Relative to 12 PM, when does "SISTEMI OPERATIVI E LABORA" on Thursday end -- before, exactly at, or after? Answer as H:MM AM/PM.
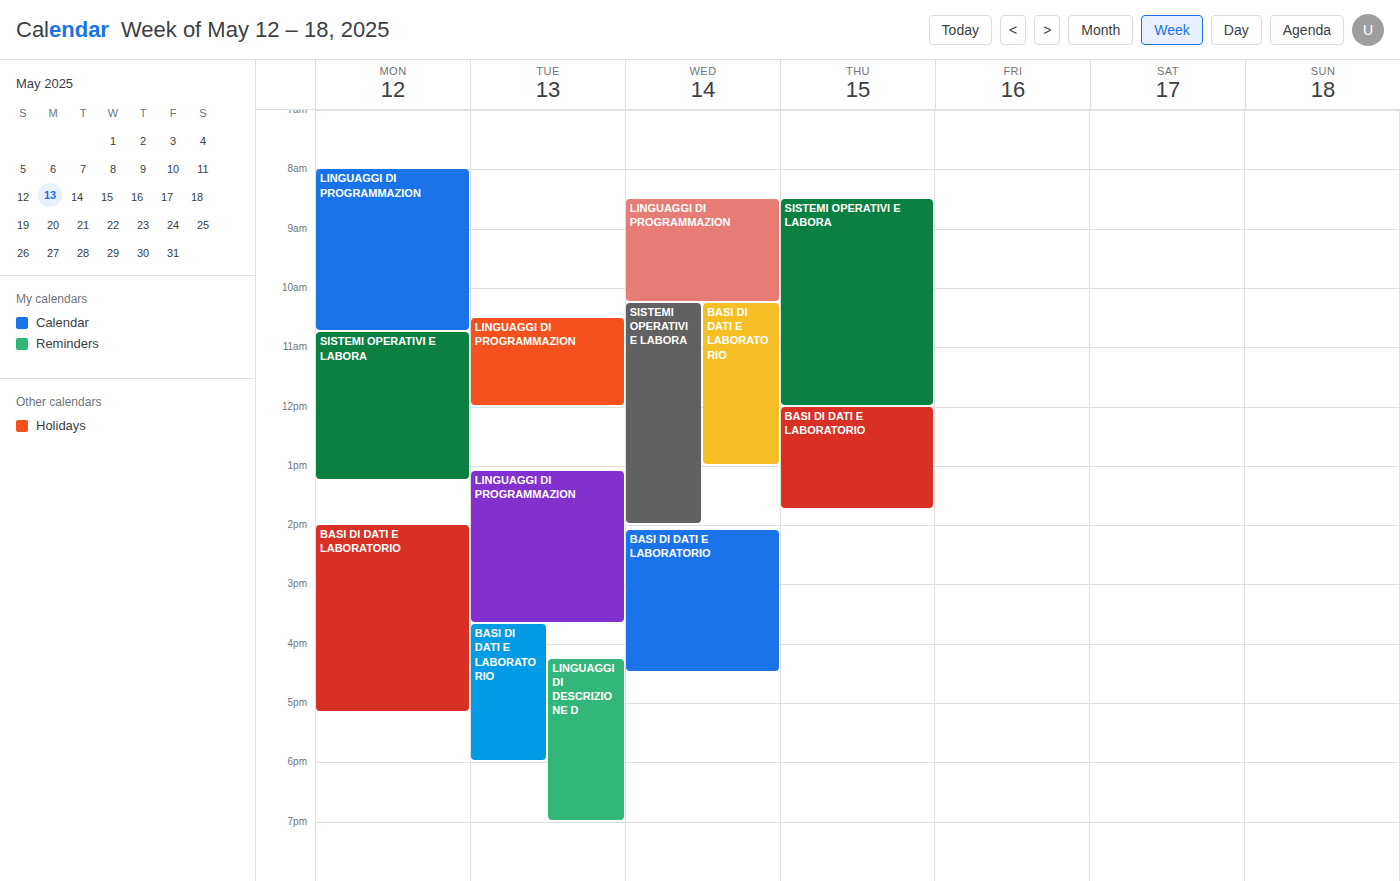
12:00 PM -- exactly at 12 PM, on the 12 PM line.